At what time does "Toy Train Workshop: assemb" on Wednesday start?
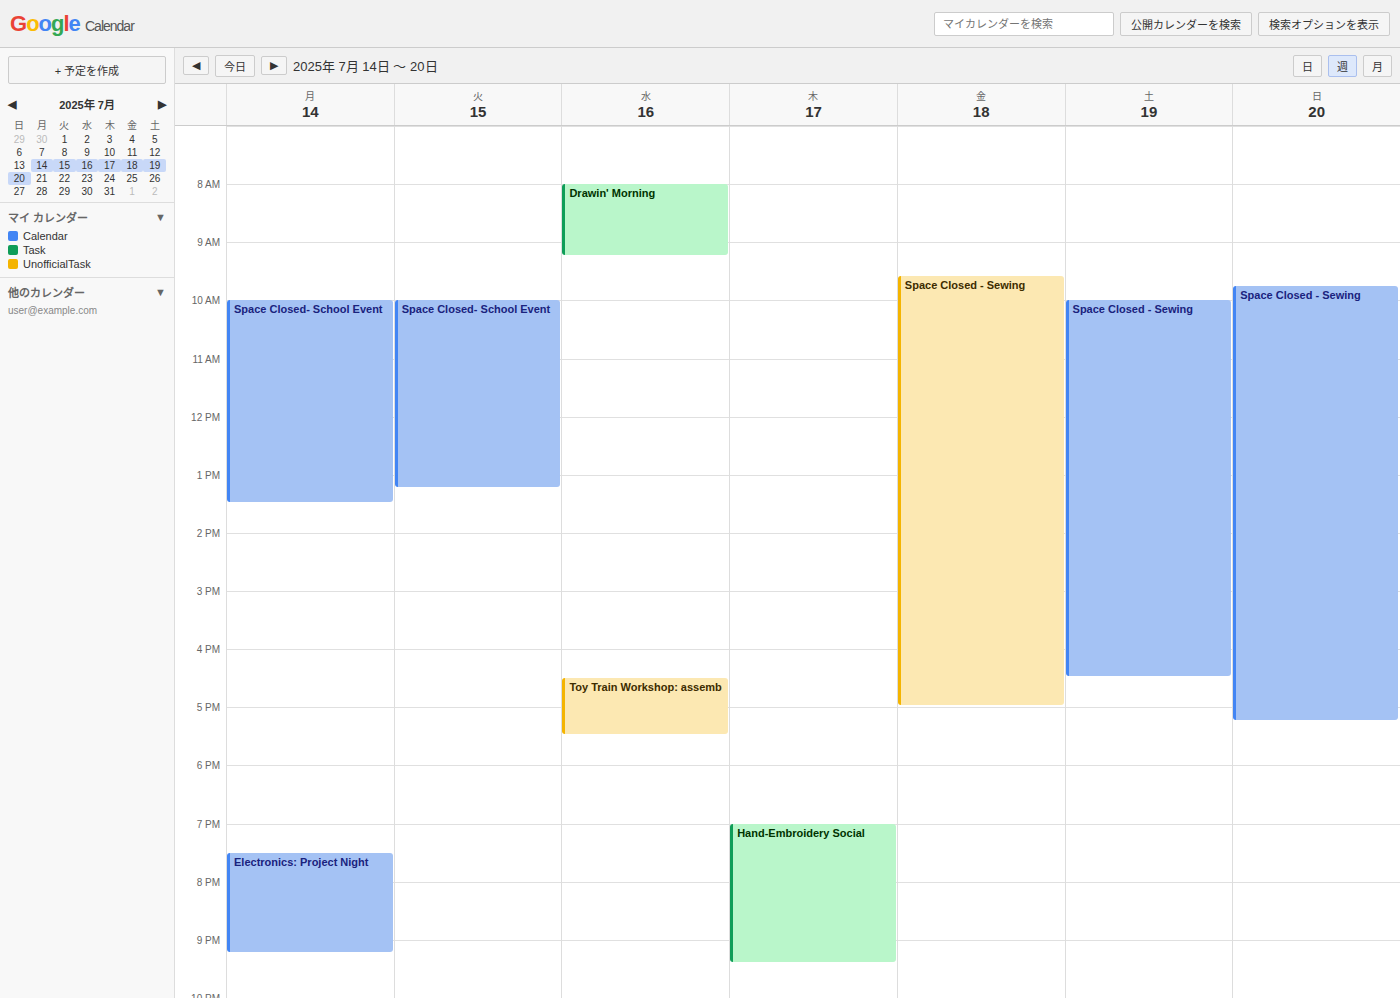
4:30 PM